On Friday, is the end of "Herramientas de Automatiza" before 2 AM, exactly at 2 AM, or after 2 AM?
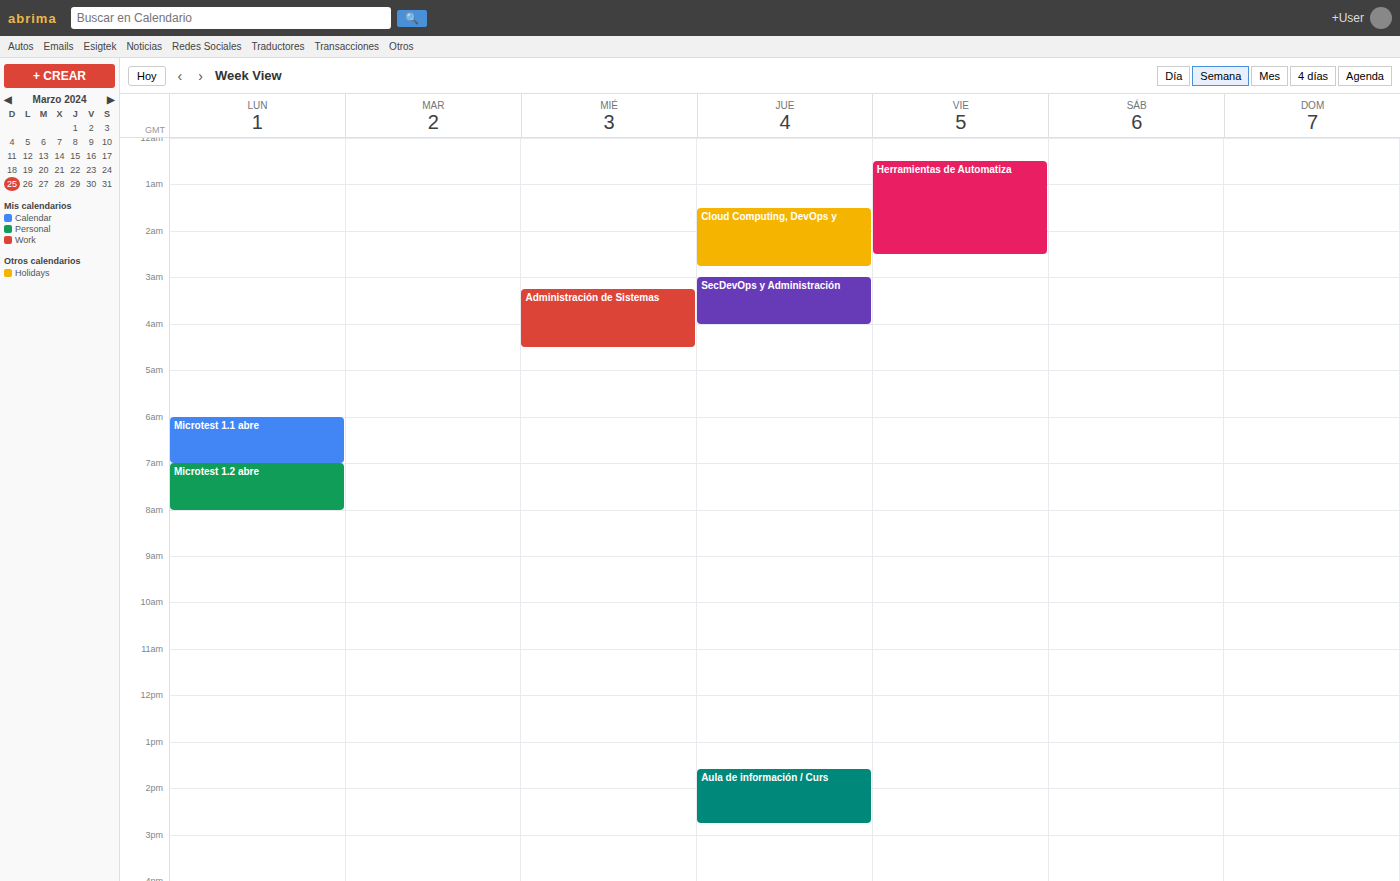
2:30 AM -- after 2 AM, 30 minutes below the 2 AM line.